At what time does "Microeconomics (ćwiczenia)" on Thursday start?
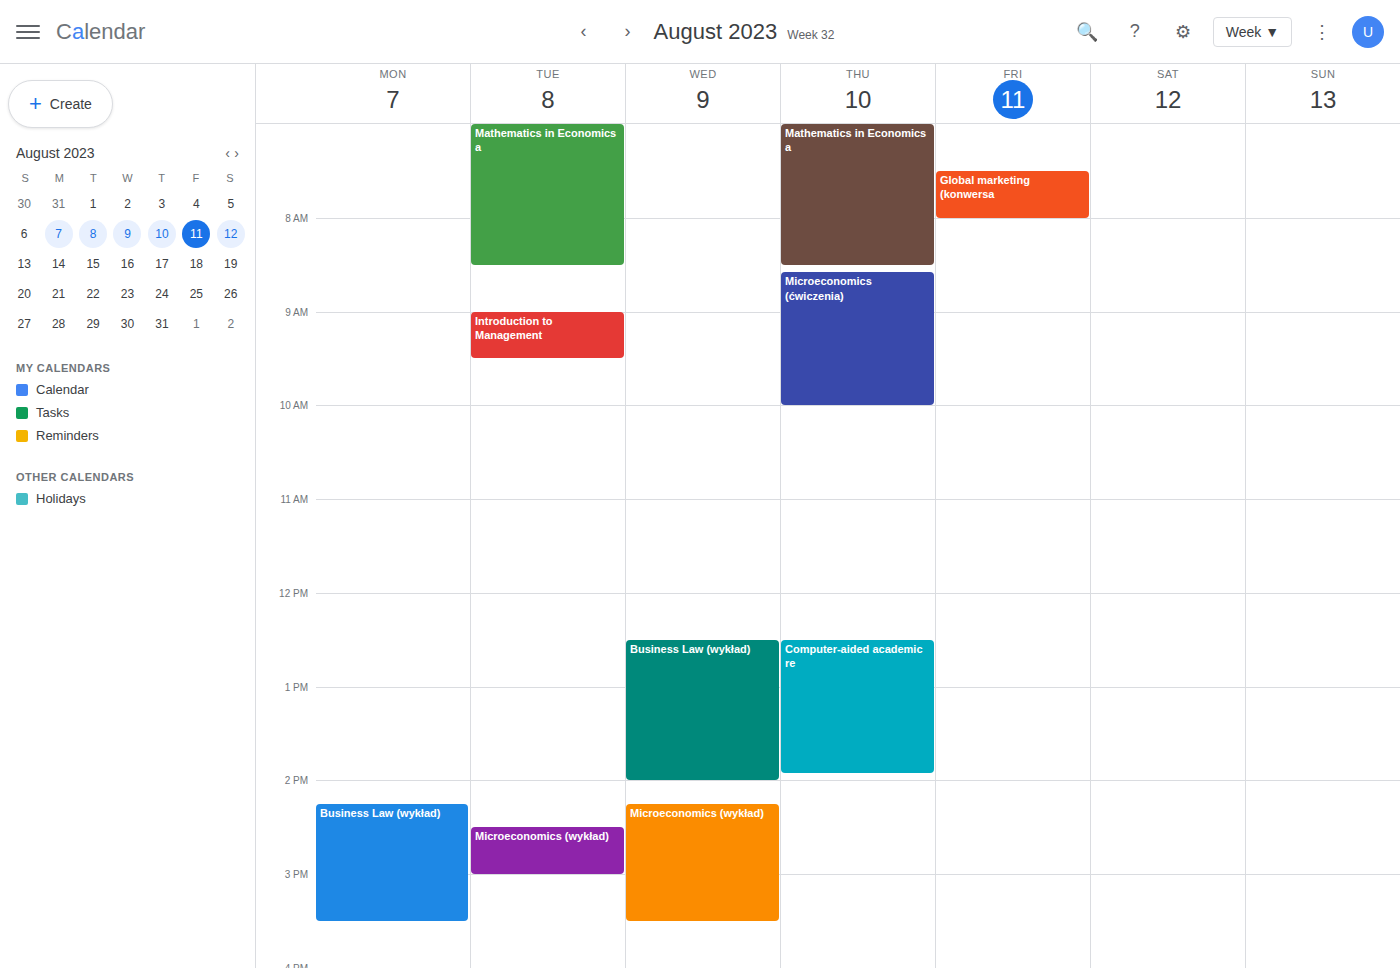
8:35 AM